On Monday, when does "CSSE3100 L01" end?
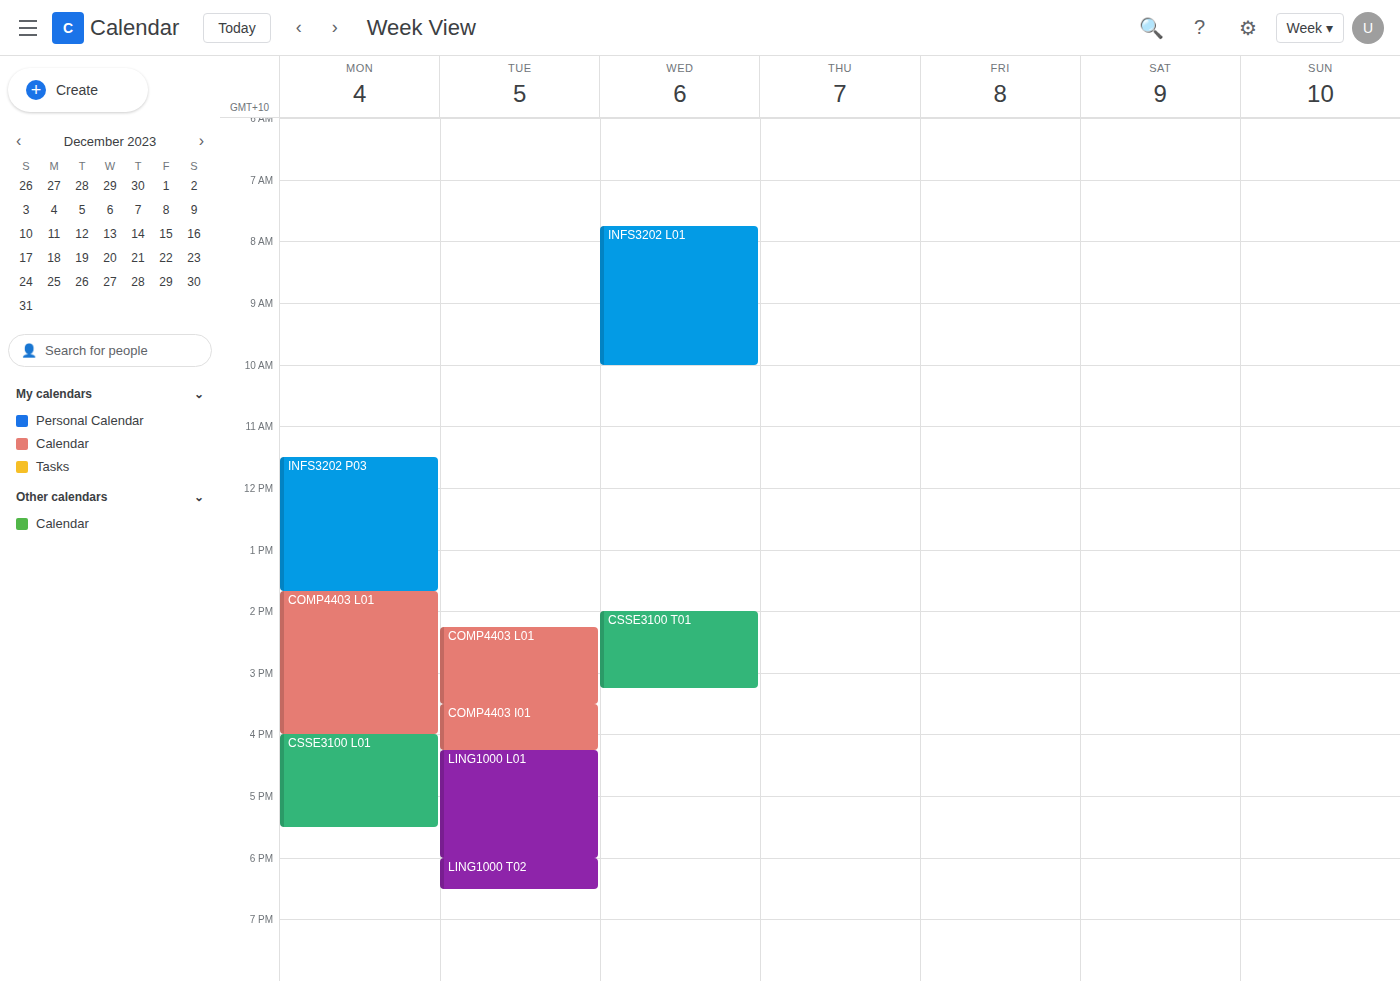
5:30 PM